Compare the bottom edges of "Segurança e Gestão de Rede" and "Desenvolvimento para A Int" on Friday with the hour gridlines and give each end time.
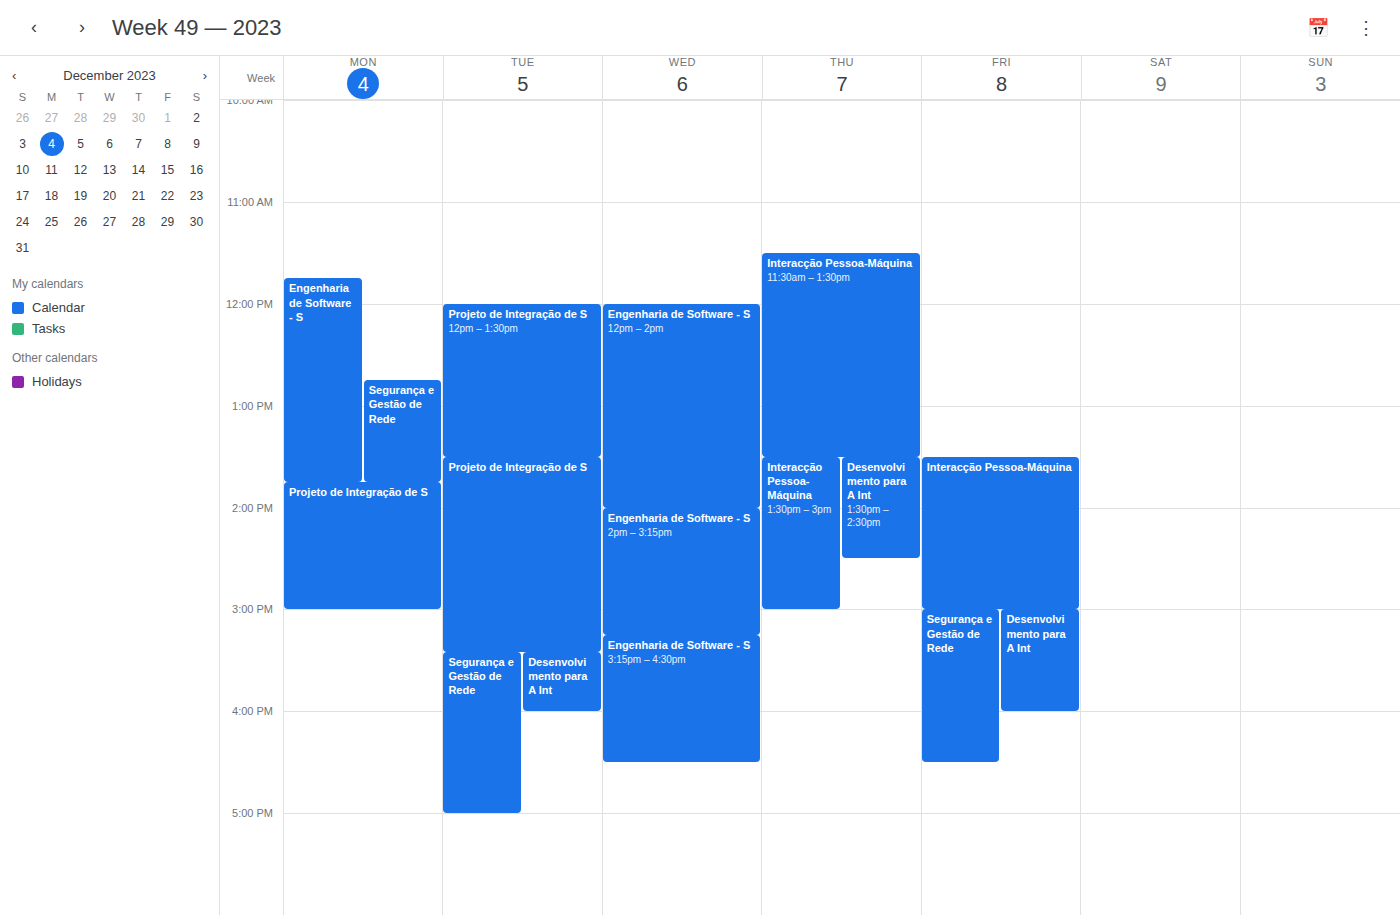
"Segurança e Gestão de Rede": 16:30, halfway between the 16:00 and 17:00 lines. "Desenvolvimento para A Int": 16:00, exactly on the 16:00 line.